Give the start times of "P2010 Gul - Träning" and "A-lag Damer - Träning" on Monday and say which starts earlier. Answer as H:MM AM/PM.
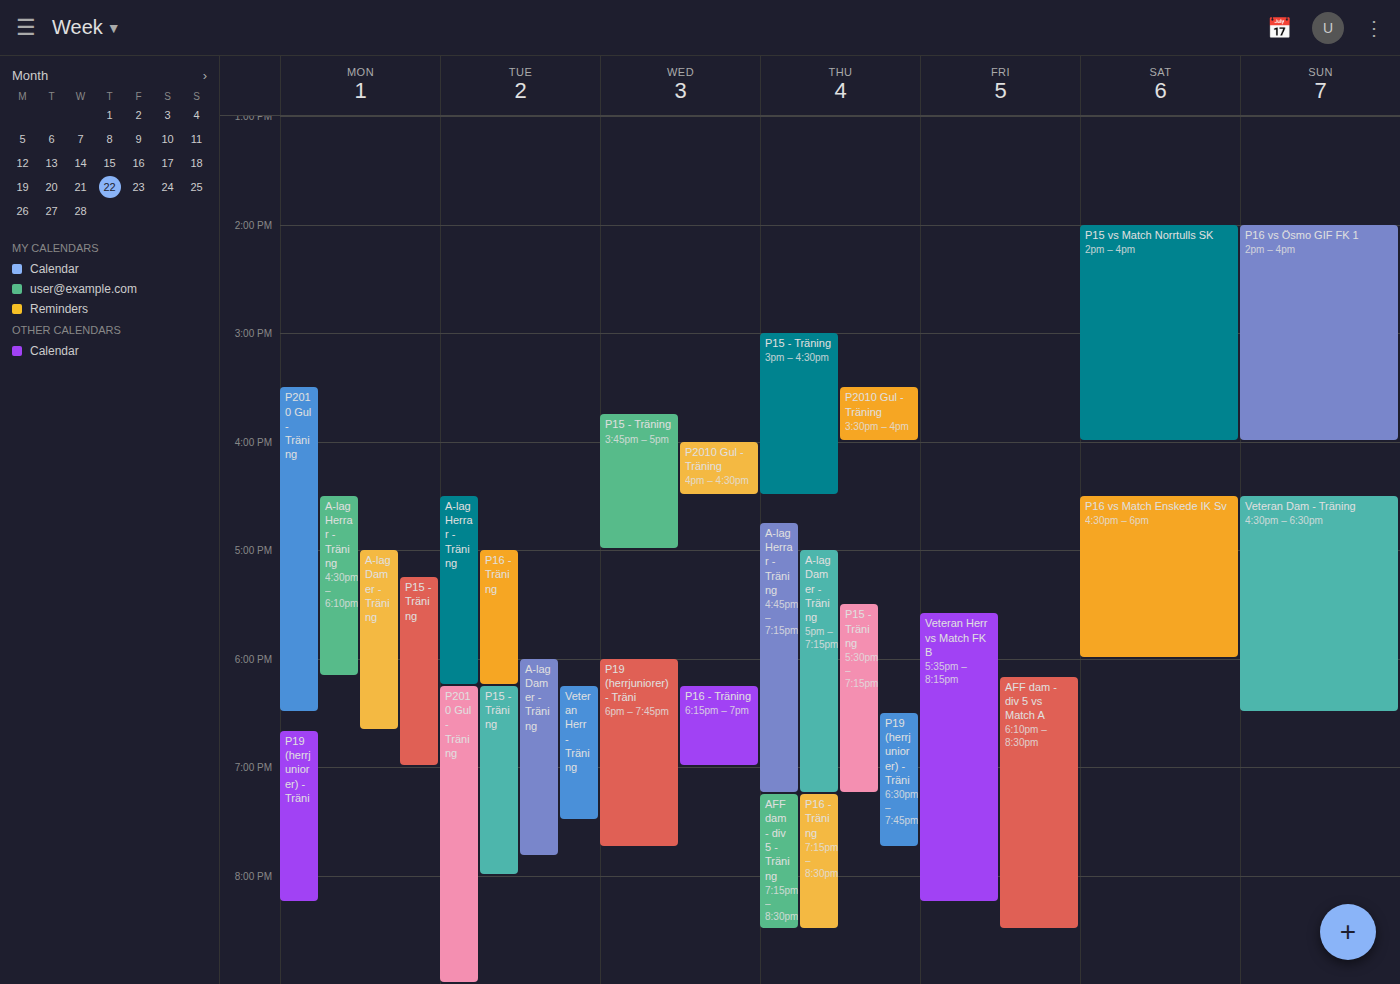
"P2010 Gul - Träning" 3:30 PM; "A-lag Damer - Träning" 5:00 PM.